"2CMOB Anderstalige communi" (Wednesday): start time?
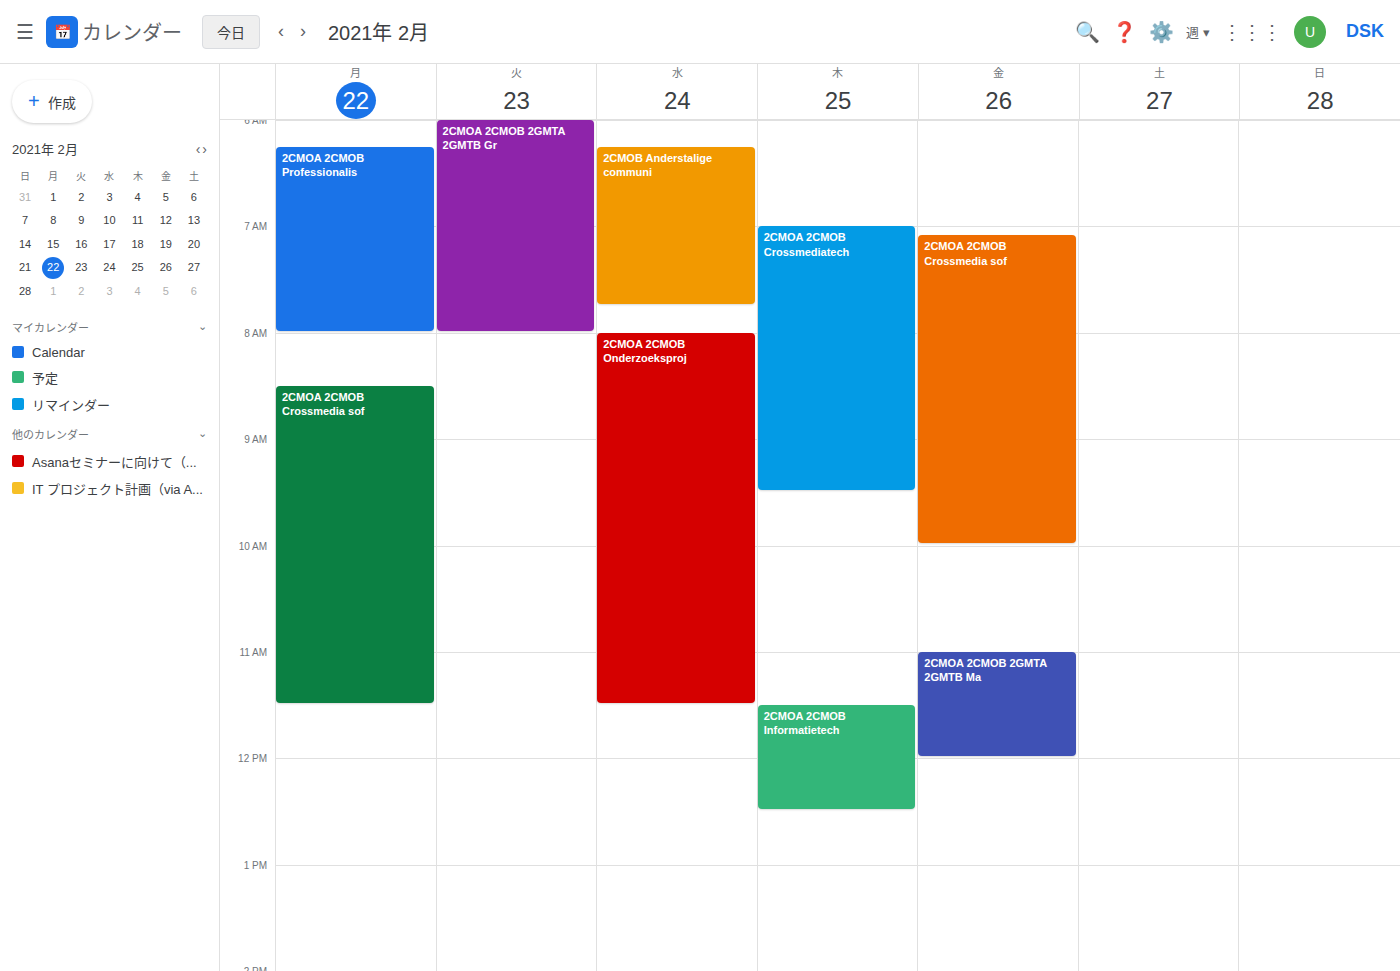
6:15 AM